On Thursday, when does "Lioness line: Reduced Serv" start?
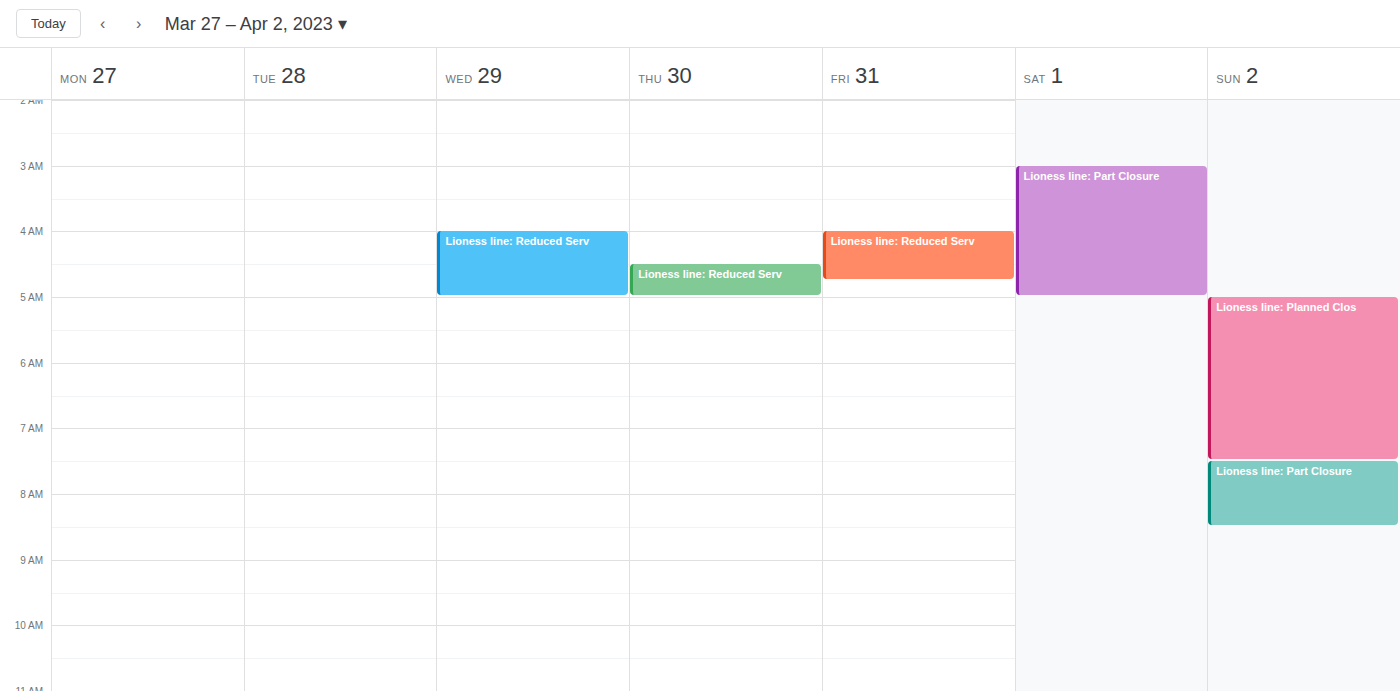
04:30